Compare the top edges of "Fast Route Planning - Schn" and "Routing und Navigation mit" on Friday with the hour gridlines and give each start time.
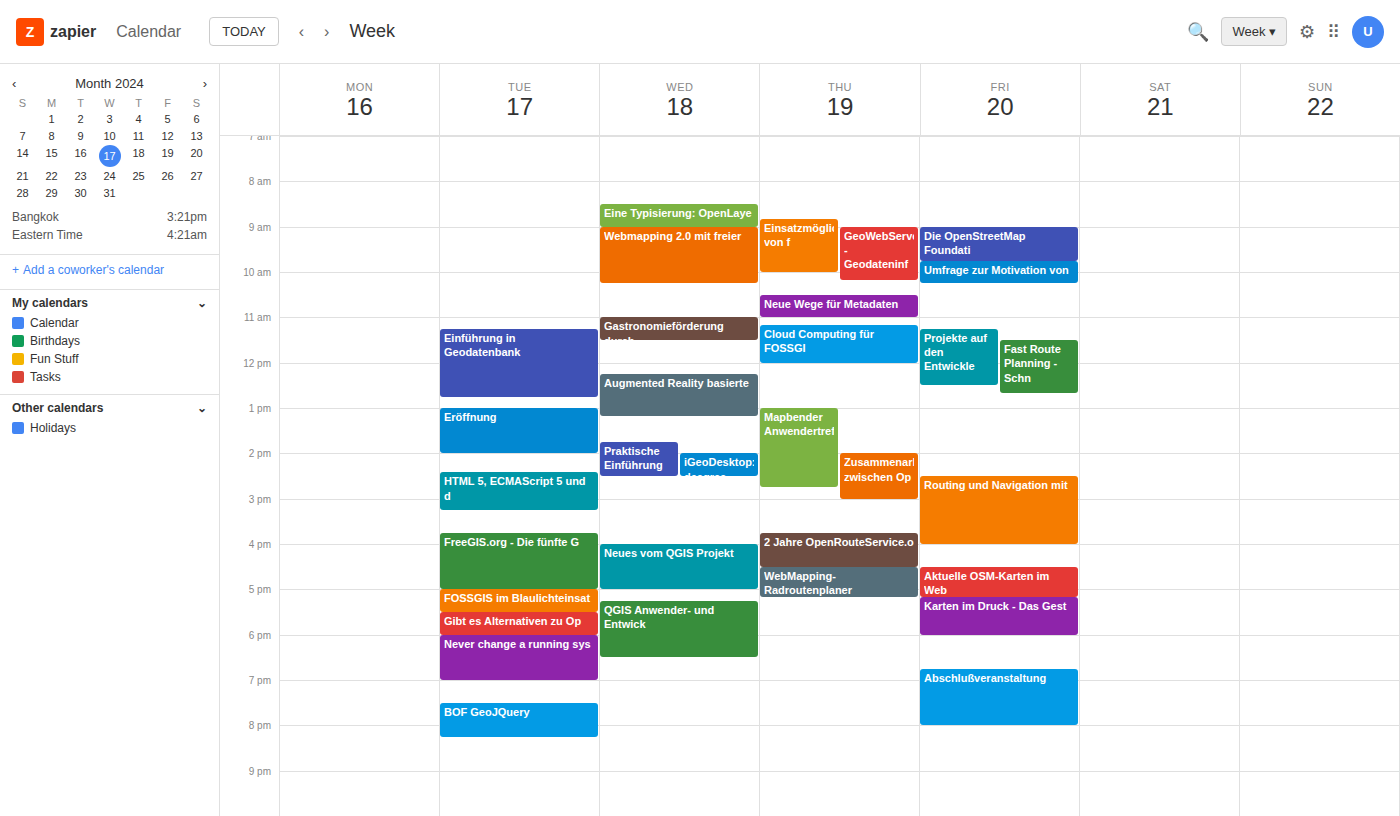
"Fast Route Planning - Schn": 11:30 AM, halfway between the 11 AM and 12 PM lines. "Routing und Navigation mit": 2:30 PM, halfway between the 2 PM and 3 PM lines.